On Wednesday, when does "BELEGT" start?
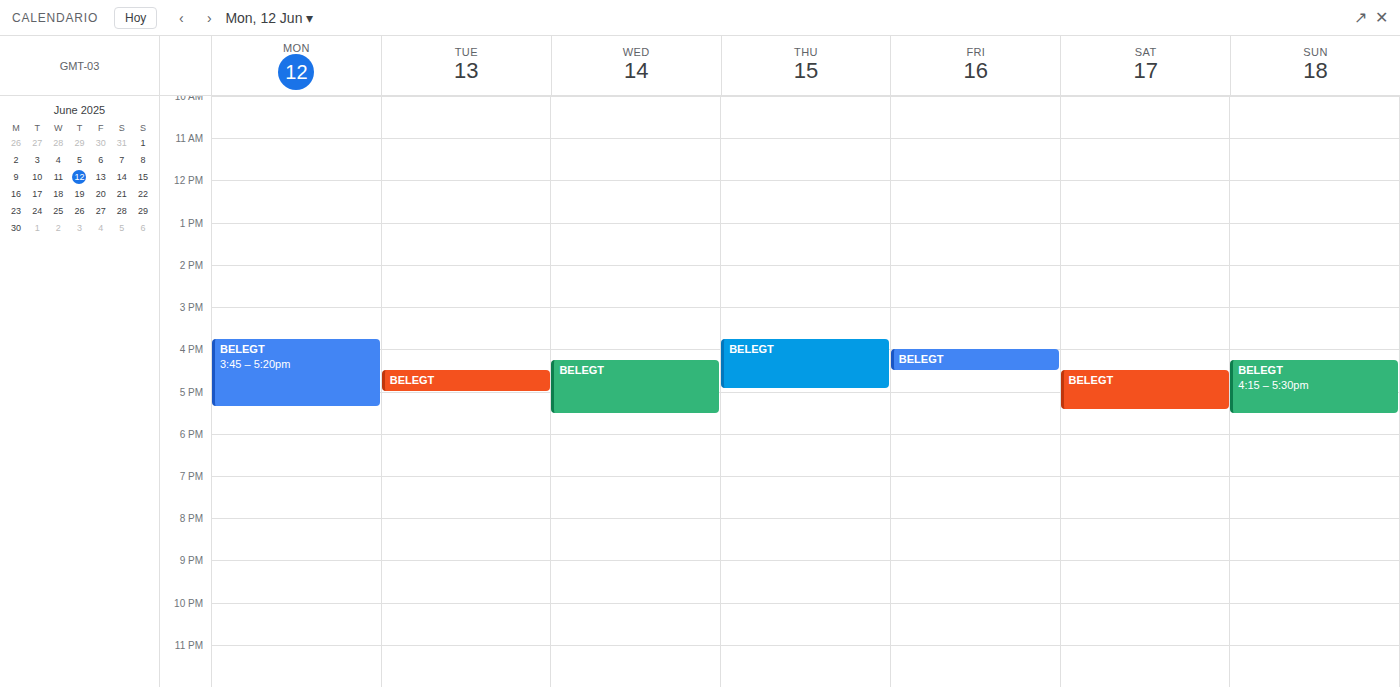
4:15 PM